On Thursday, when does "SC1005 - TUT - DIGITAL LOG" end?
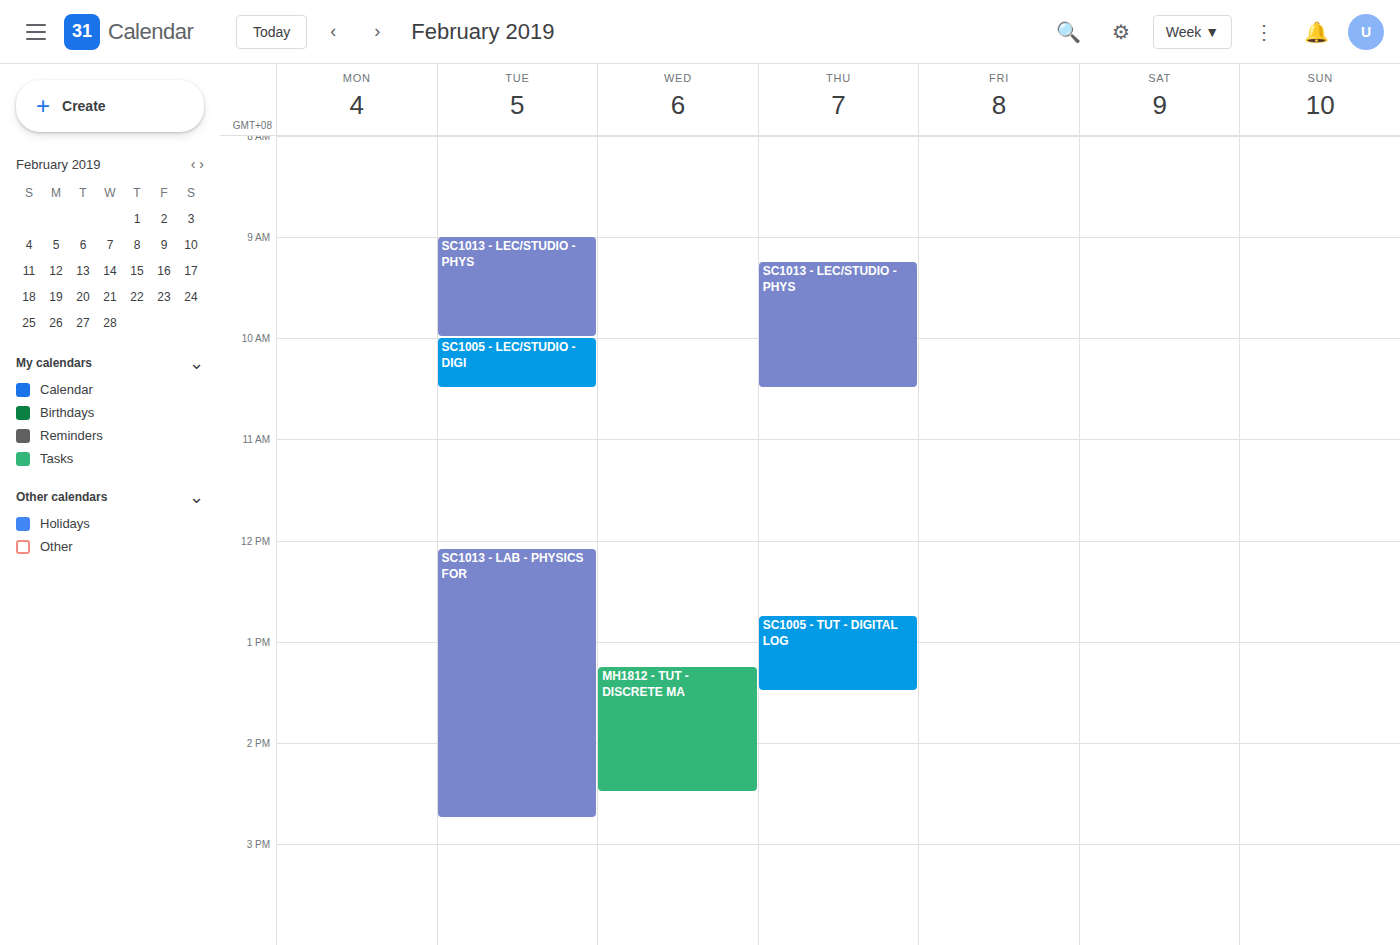
1:30 PM